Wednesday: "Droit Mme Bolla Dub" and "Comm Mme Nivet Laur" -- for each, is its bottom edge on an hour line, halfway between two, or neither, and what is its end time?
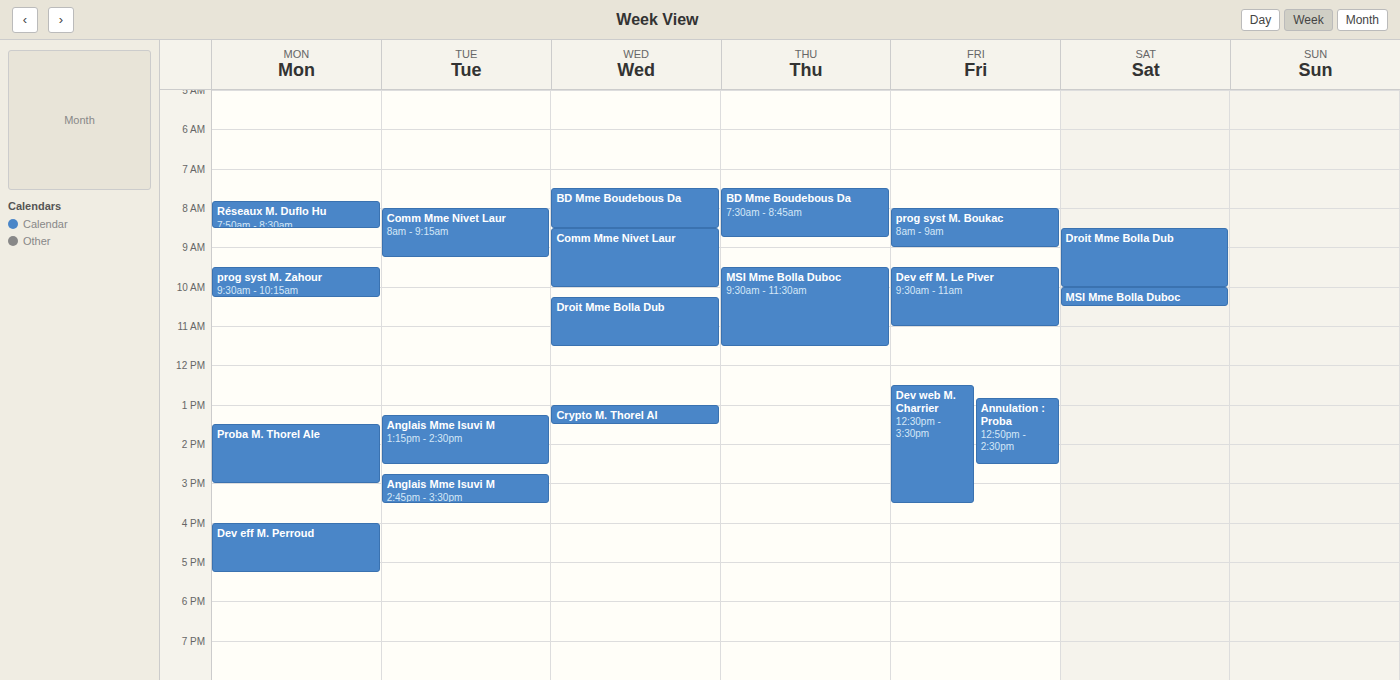
"Droit Mme Bolla Dub": 11:30 AM, halfway between the 11 AM and 12 PM lines. "Comm Mme Nivet Laur": 10:00 AM, exactly on the 10 AM line.